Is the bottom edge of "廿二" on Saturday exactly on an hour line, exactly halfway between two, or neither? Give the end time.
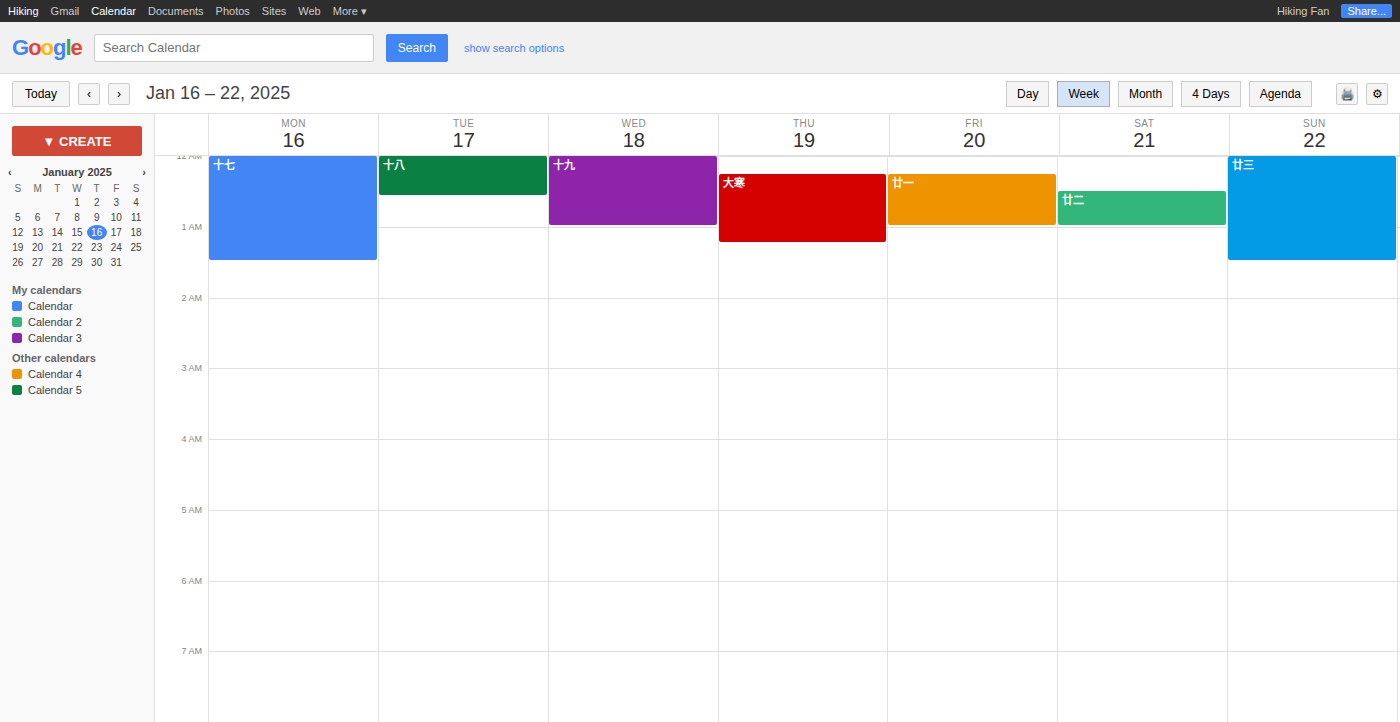
1:00 AM -- exactly on the 1 AM line.